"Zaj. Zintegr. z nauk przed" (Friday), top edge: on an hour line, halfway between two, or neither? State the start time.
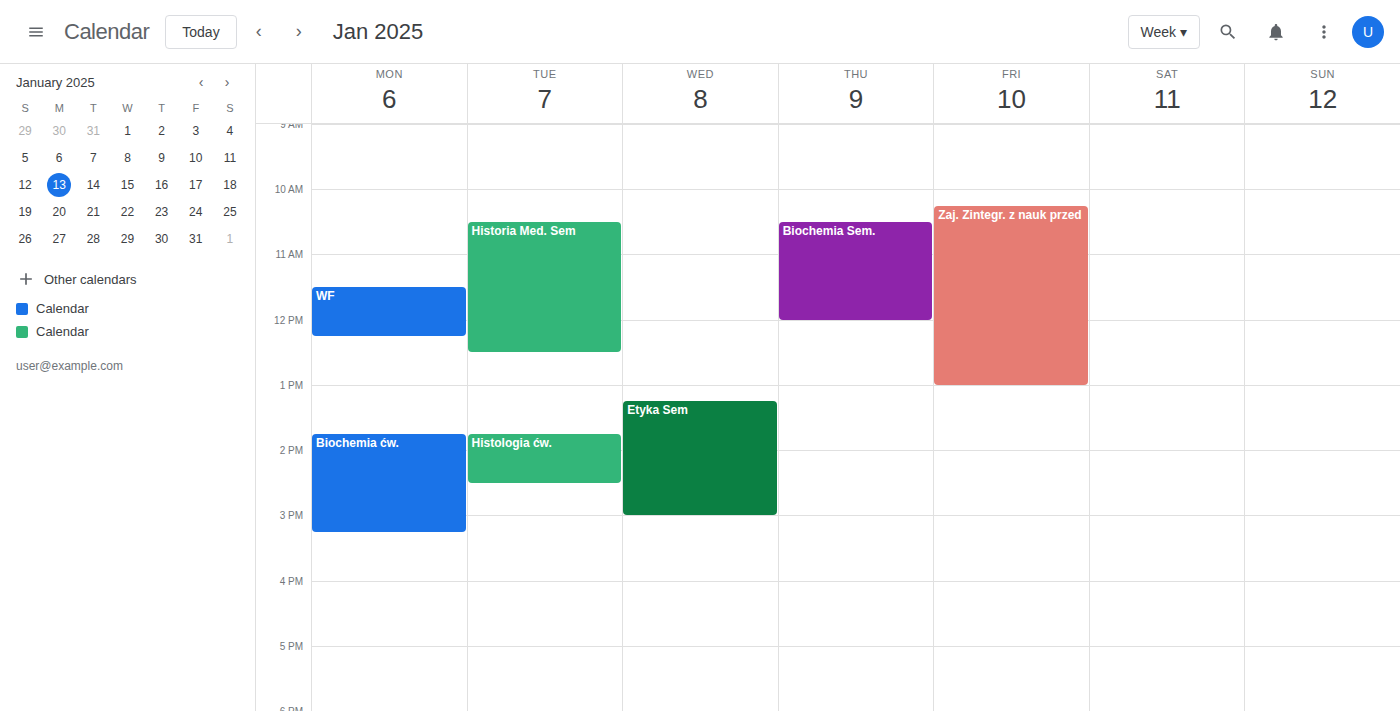
10:15 AM -- neither: a quarter of the way from the 10 AM line to the 11 AM line.